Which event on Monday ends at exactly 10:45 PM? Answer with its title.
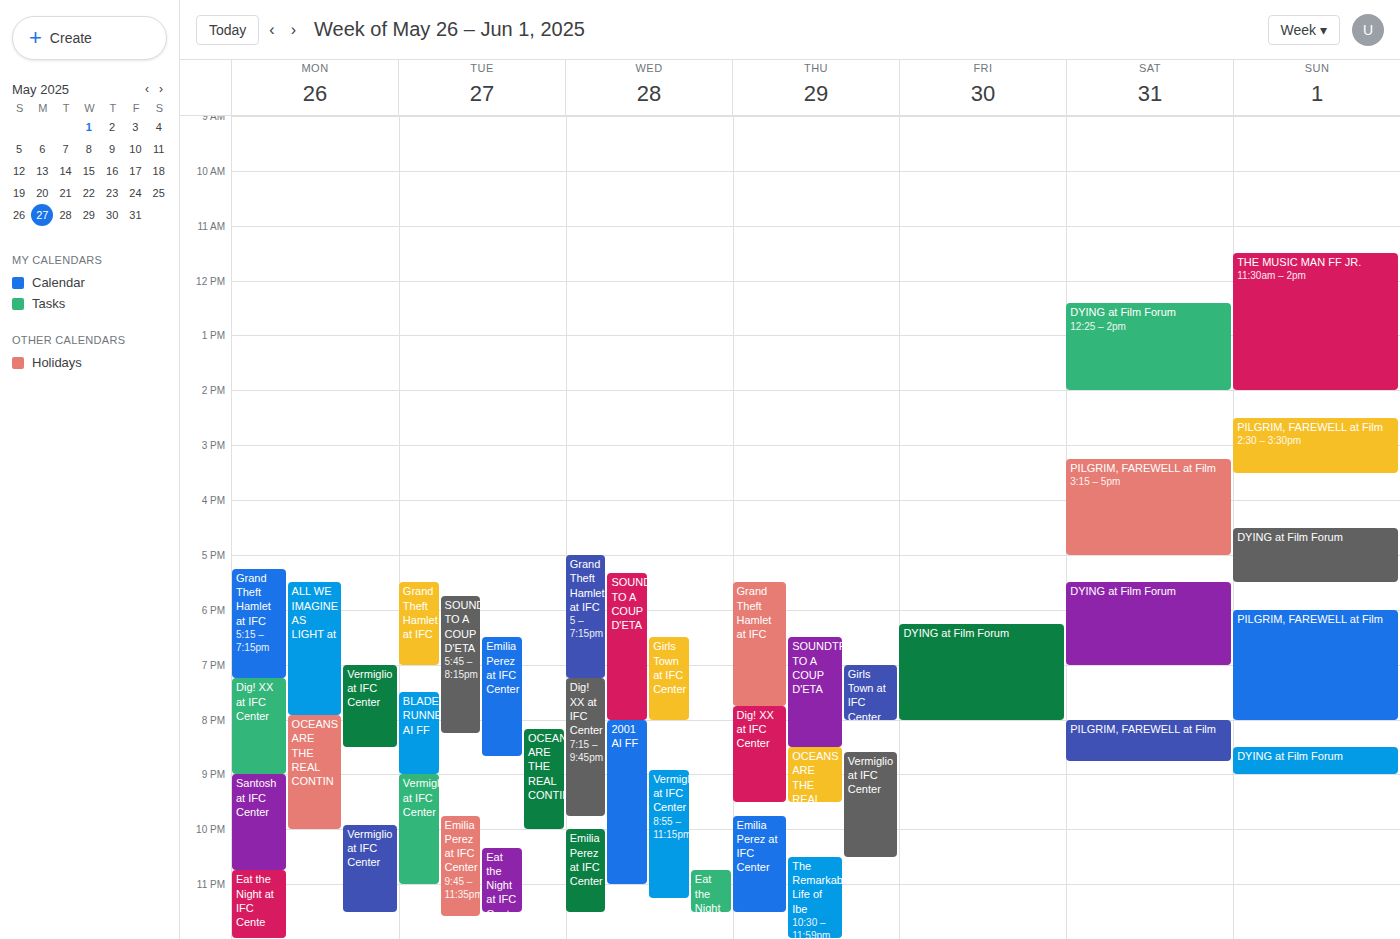
"Santosh at IFC Center"